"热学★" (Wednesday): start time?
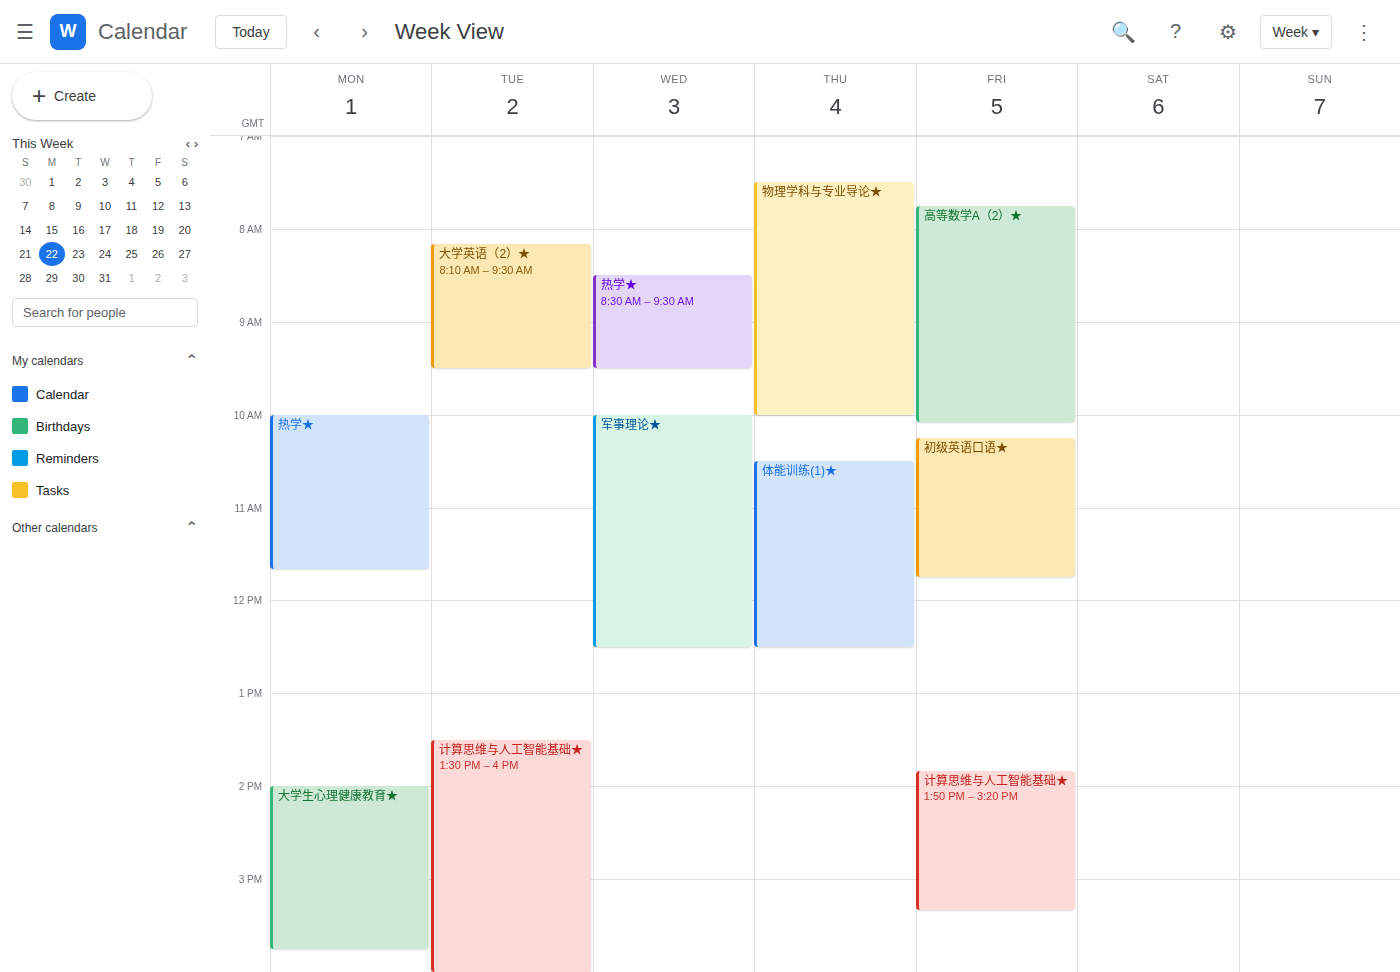
8:30 AM